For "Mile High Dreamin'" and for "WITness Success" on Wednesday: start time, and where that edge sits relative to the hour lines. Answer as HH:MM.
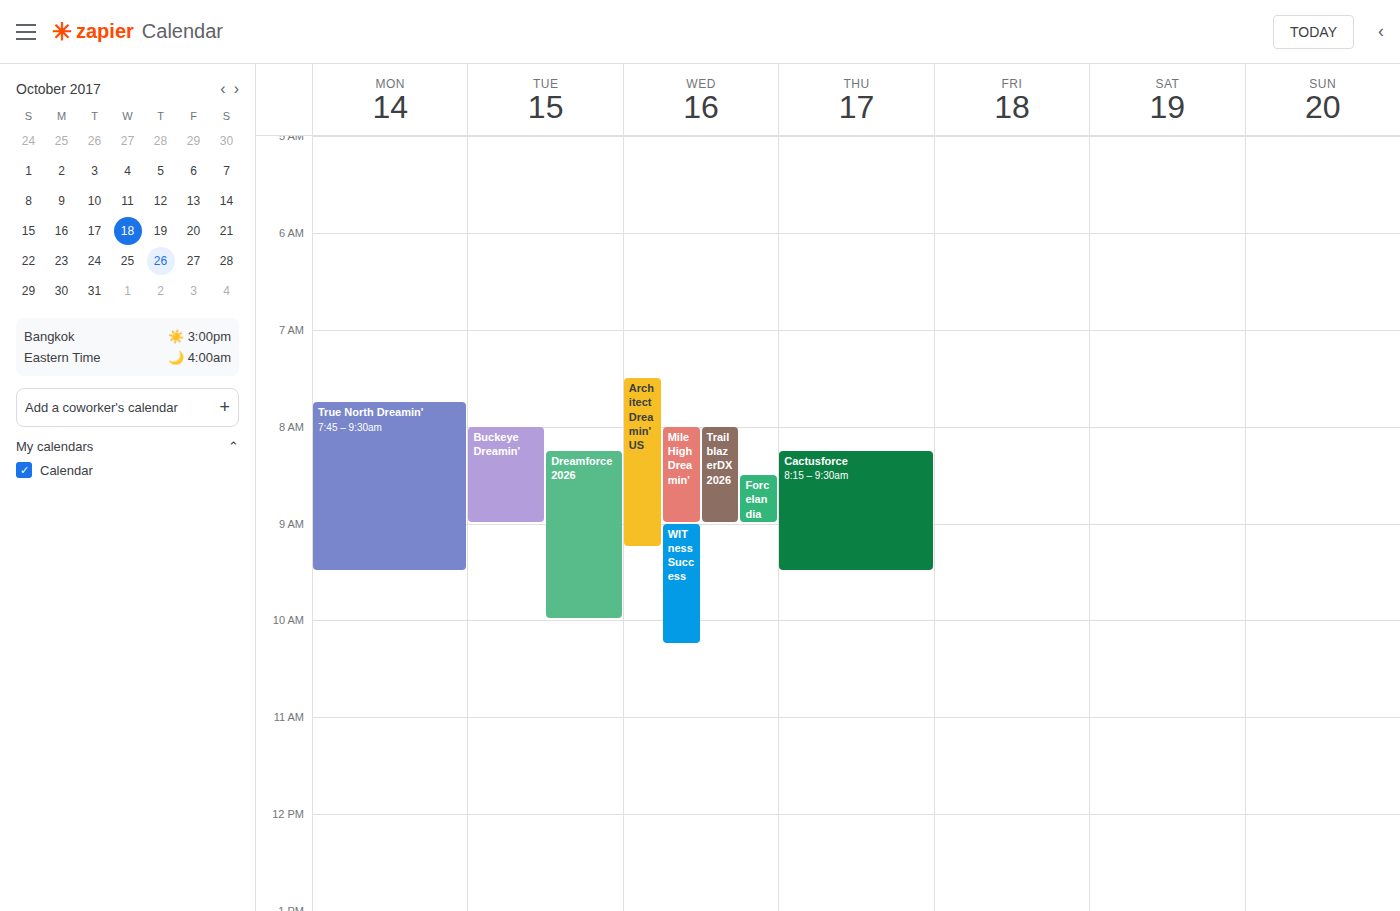
"Mile High Dreamin'": 08:00, exactly on the 08:00 line. "WITness Success": 09:00, exactly on the 09:00 line.